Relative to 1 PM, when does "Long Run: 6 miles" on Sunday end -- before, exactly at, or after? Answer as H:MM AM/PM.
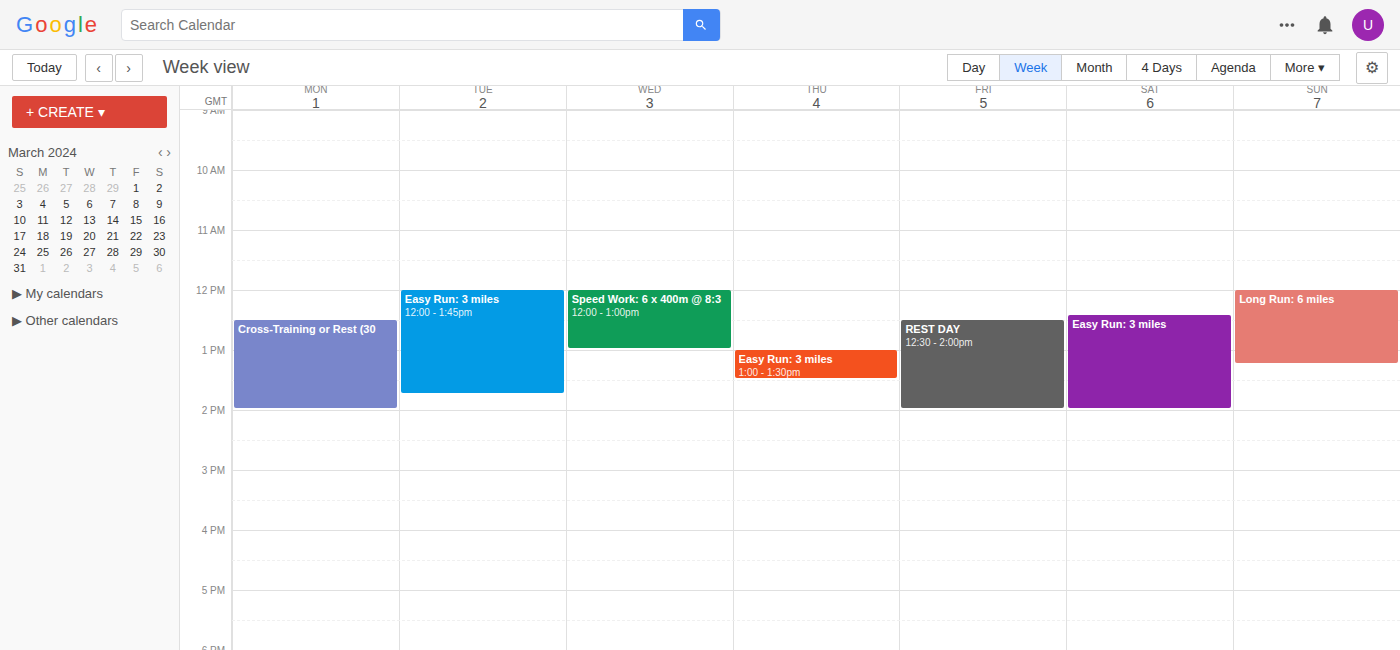
1:15 PM -- after 1 PM, 15 minutes below the 1 PM line.